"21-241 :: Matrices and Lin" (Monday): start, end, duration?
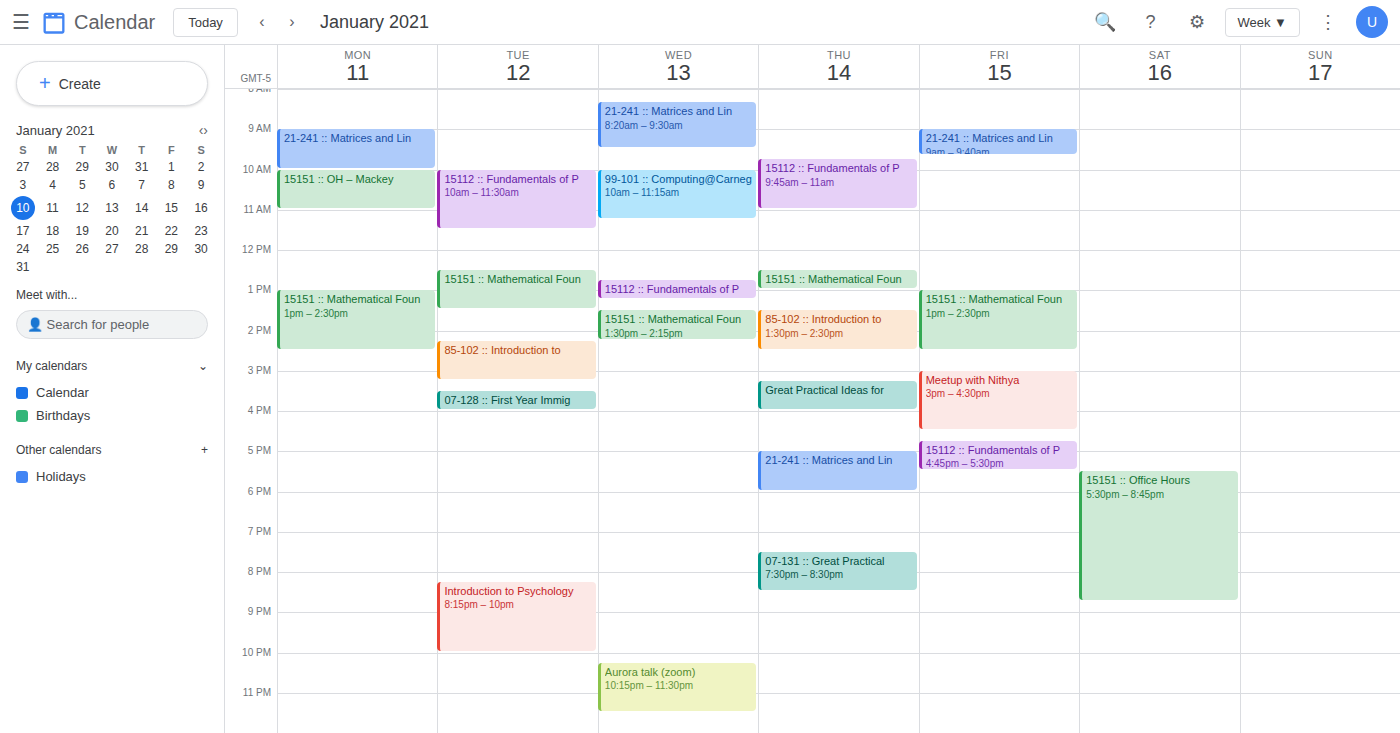
09:00 to 10:00, 1 hour